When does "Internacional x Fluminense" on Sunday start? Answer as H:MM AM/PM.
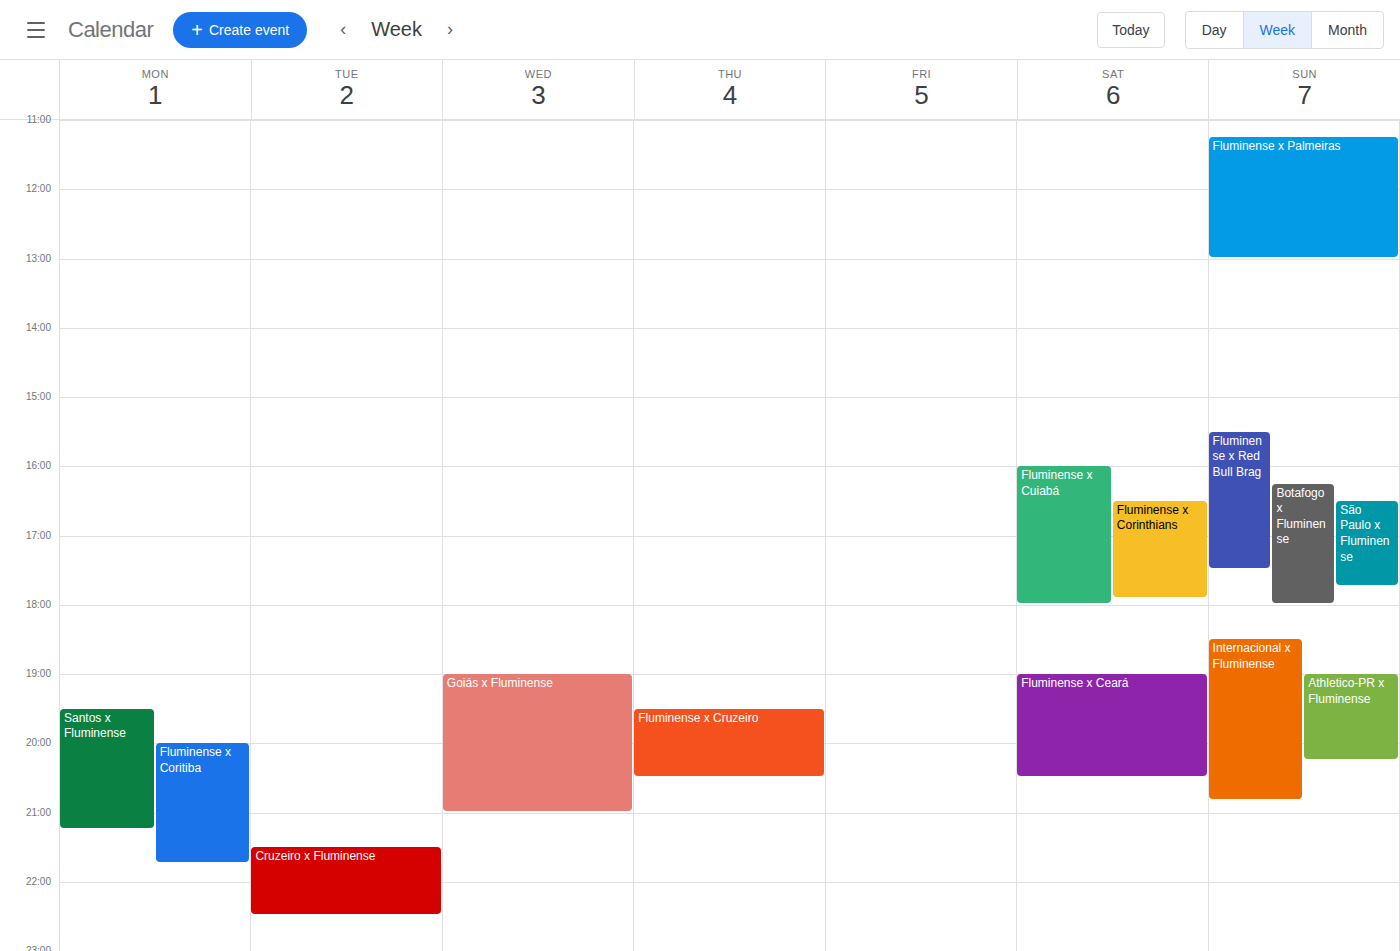
6:30 PM